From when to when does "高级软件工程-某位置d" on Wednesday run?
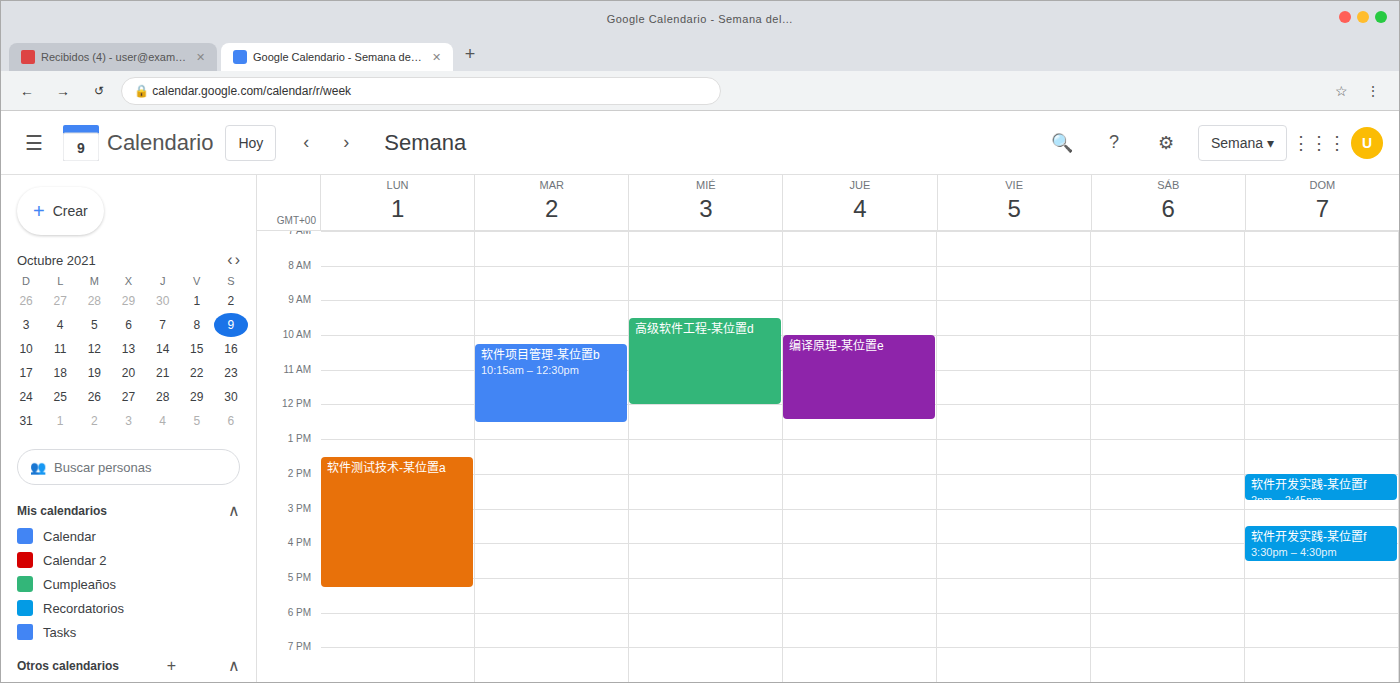
9:30 AM to 12:00 PM